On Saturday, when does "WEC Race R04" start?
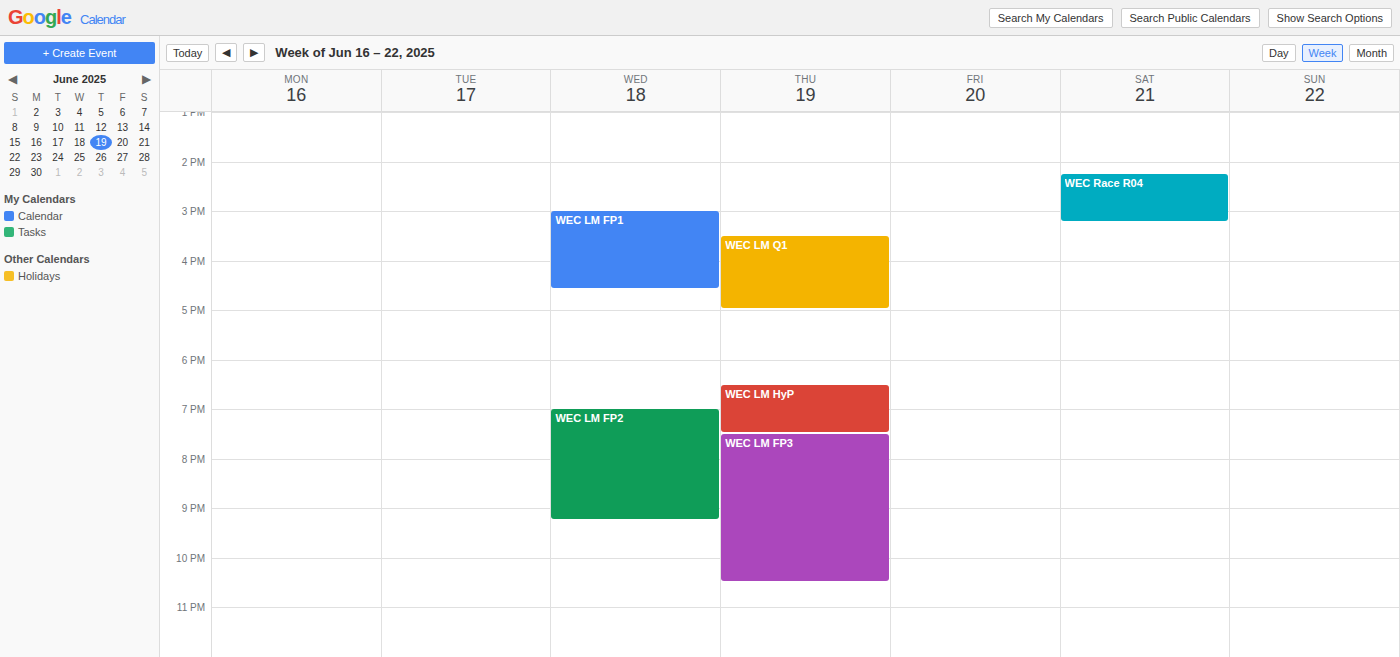
2:15 PM